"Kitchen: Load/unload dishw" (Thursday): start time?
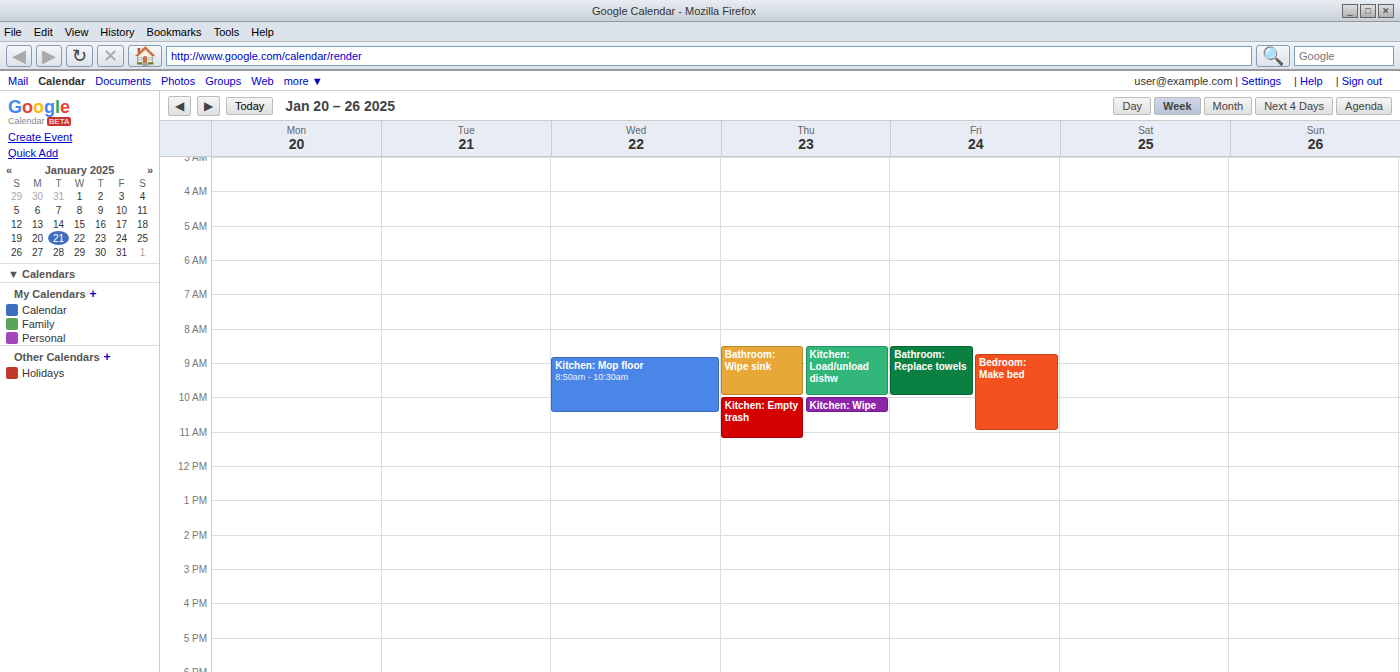
08:30